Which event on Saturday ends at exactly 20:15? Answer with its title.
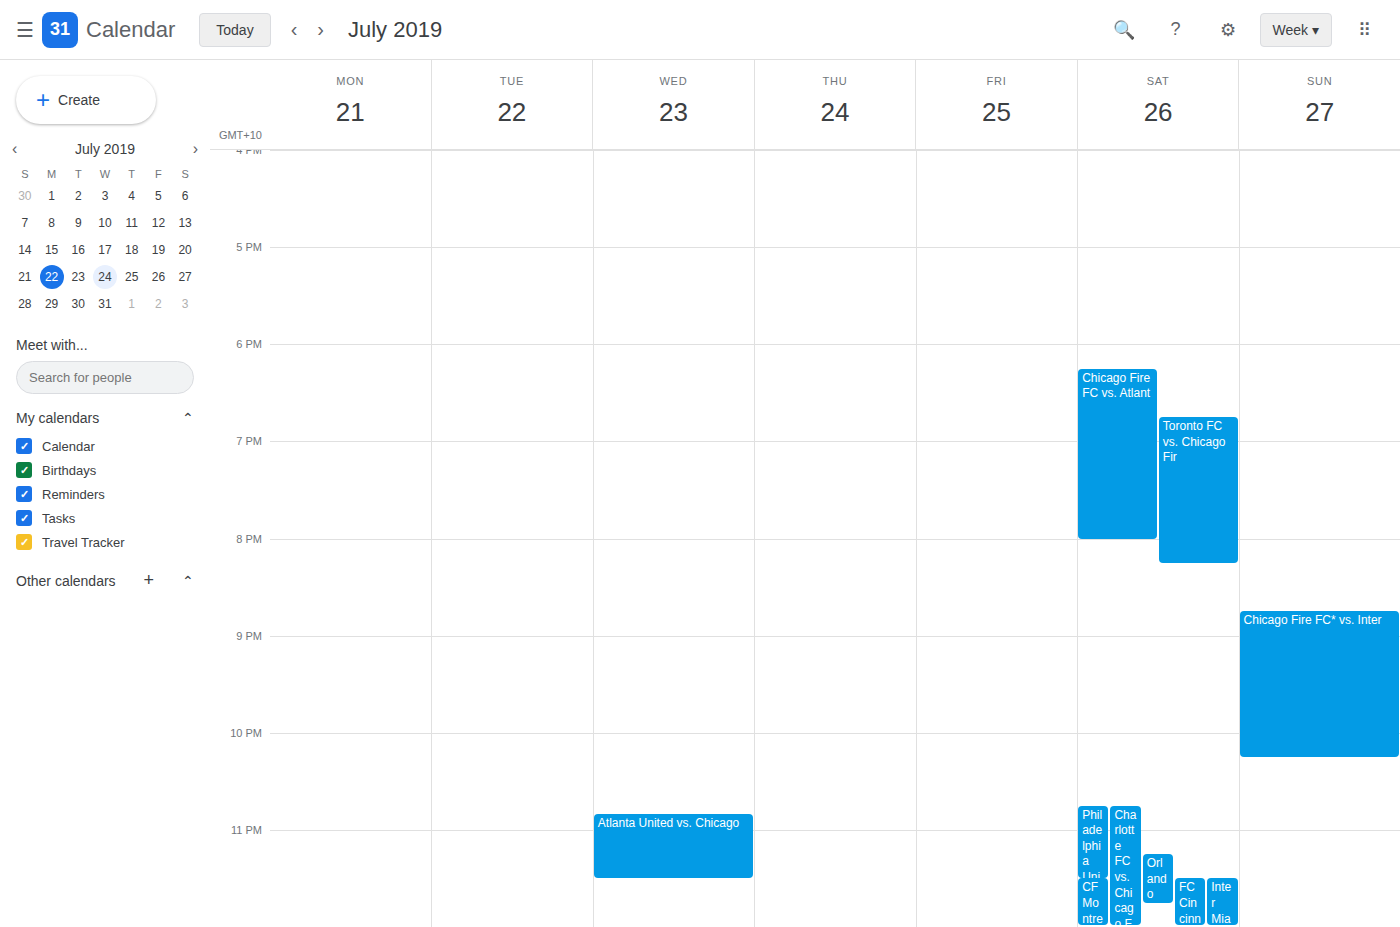
"Toronto FC vs. Chicago Fir"